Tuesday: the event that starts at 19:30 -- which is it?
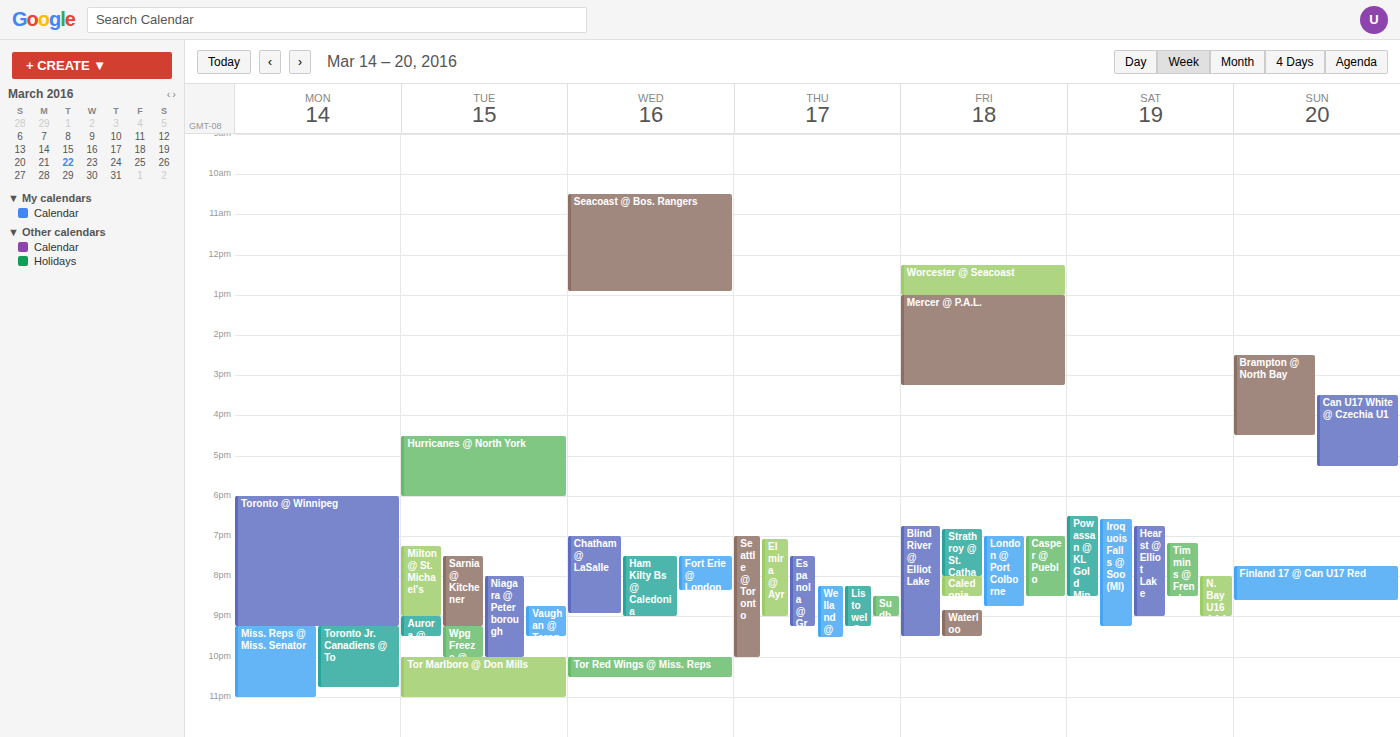
"Sarnia @ Kitchener"